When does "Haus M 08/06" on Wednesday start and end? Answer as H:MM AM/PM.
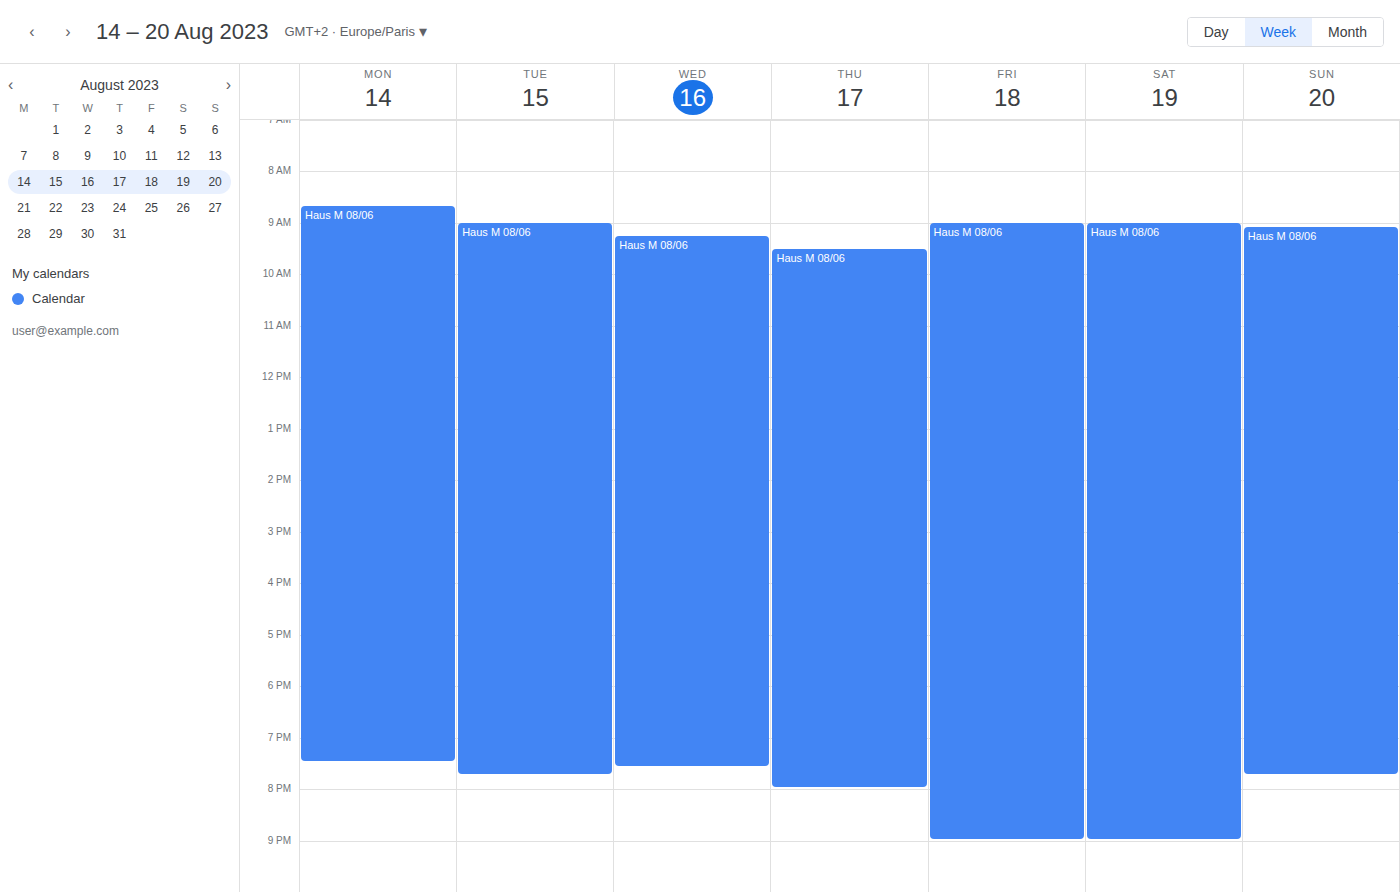
9:15 AM to 7:35 PM